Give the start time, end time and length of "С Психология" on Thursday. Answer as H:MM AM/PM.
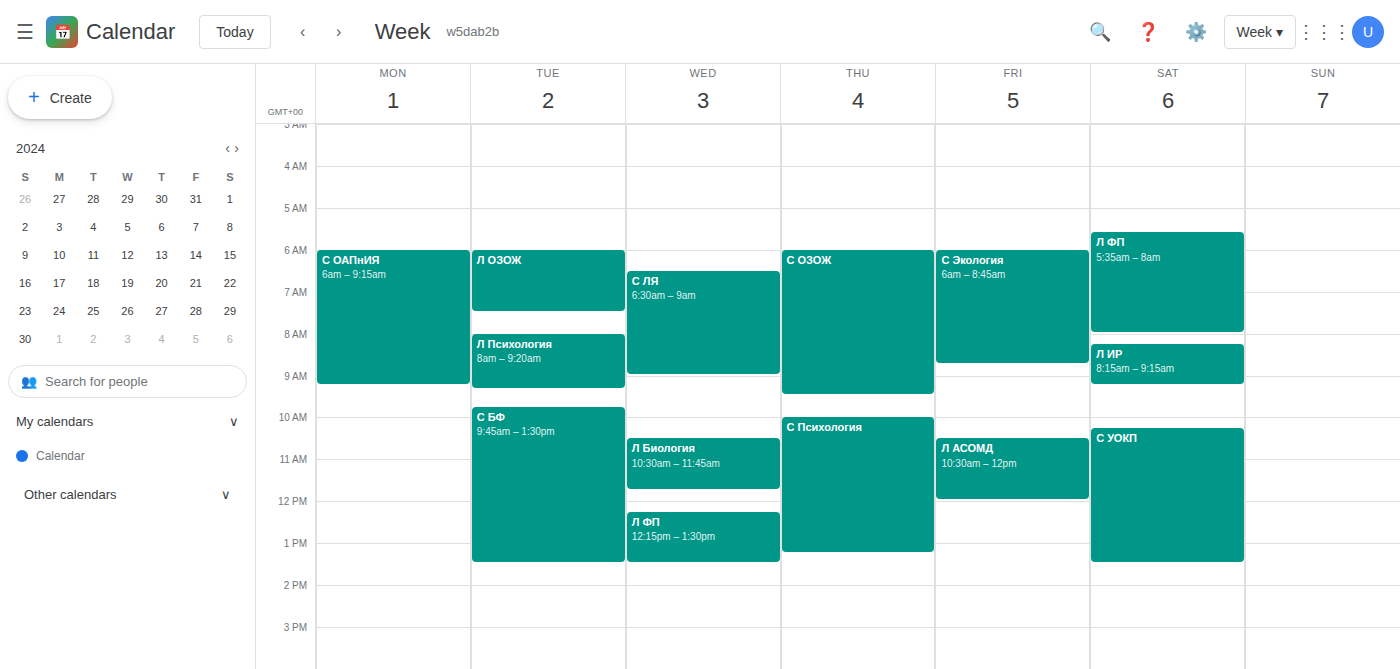
10:00 AM to 1:15 PM, 3 hours 15 minutes